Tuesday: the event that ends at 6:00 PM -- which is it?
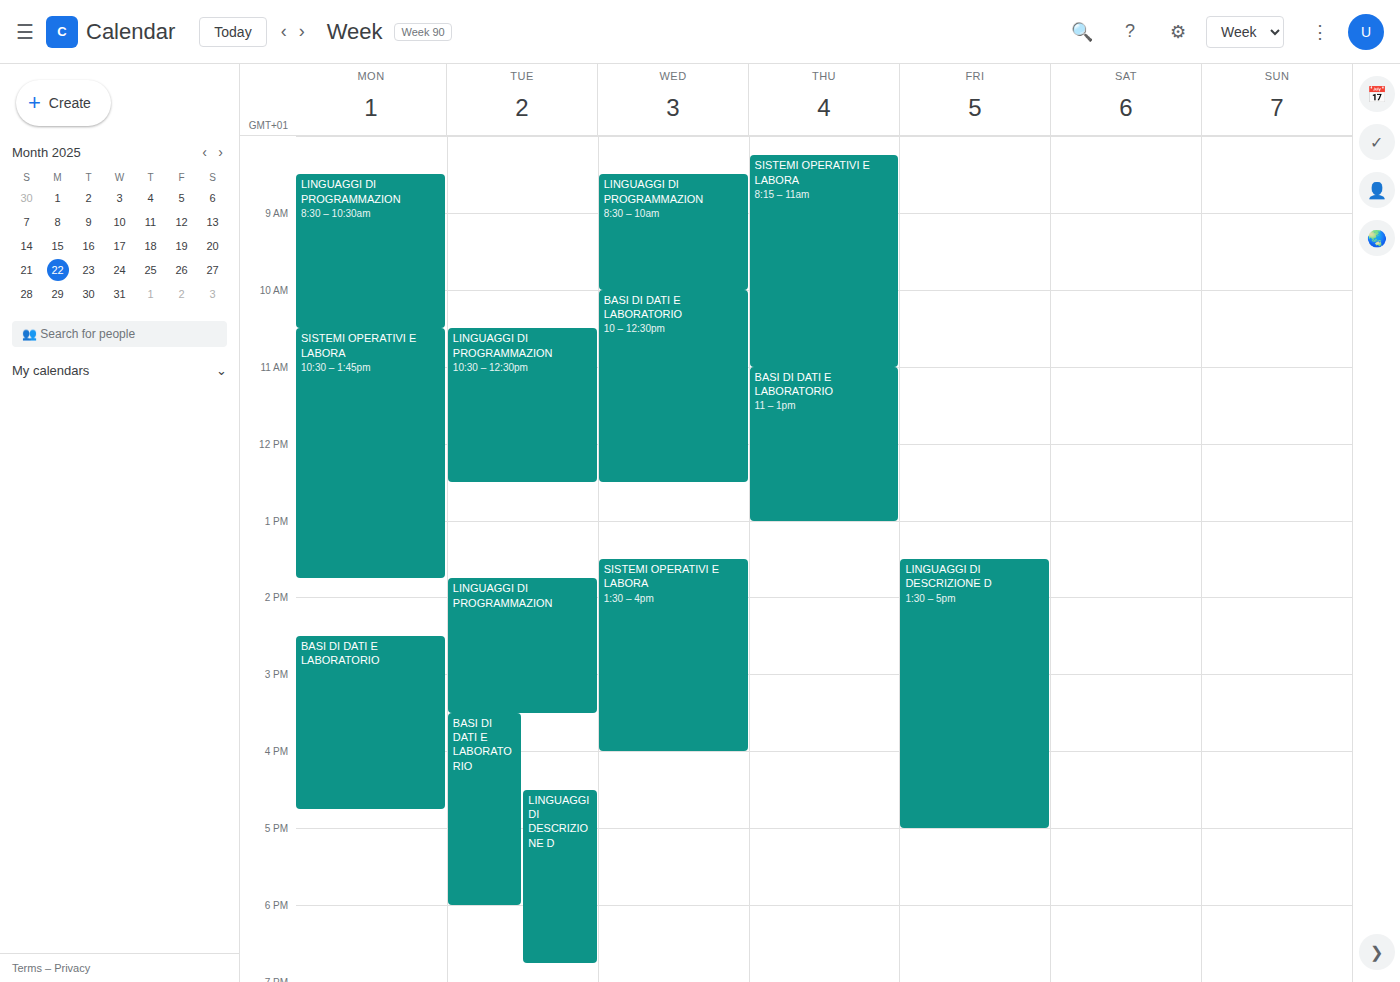
"BASI DI DATI E LABORATORIO"